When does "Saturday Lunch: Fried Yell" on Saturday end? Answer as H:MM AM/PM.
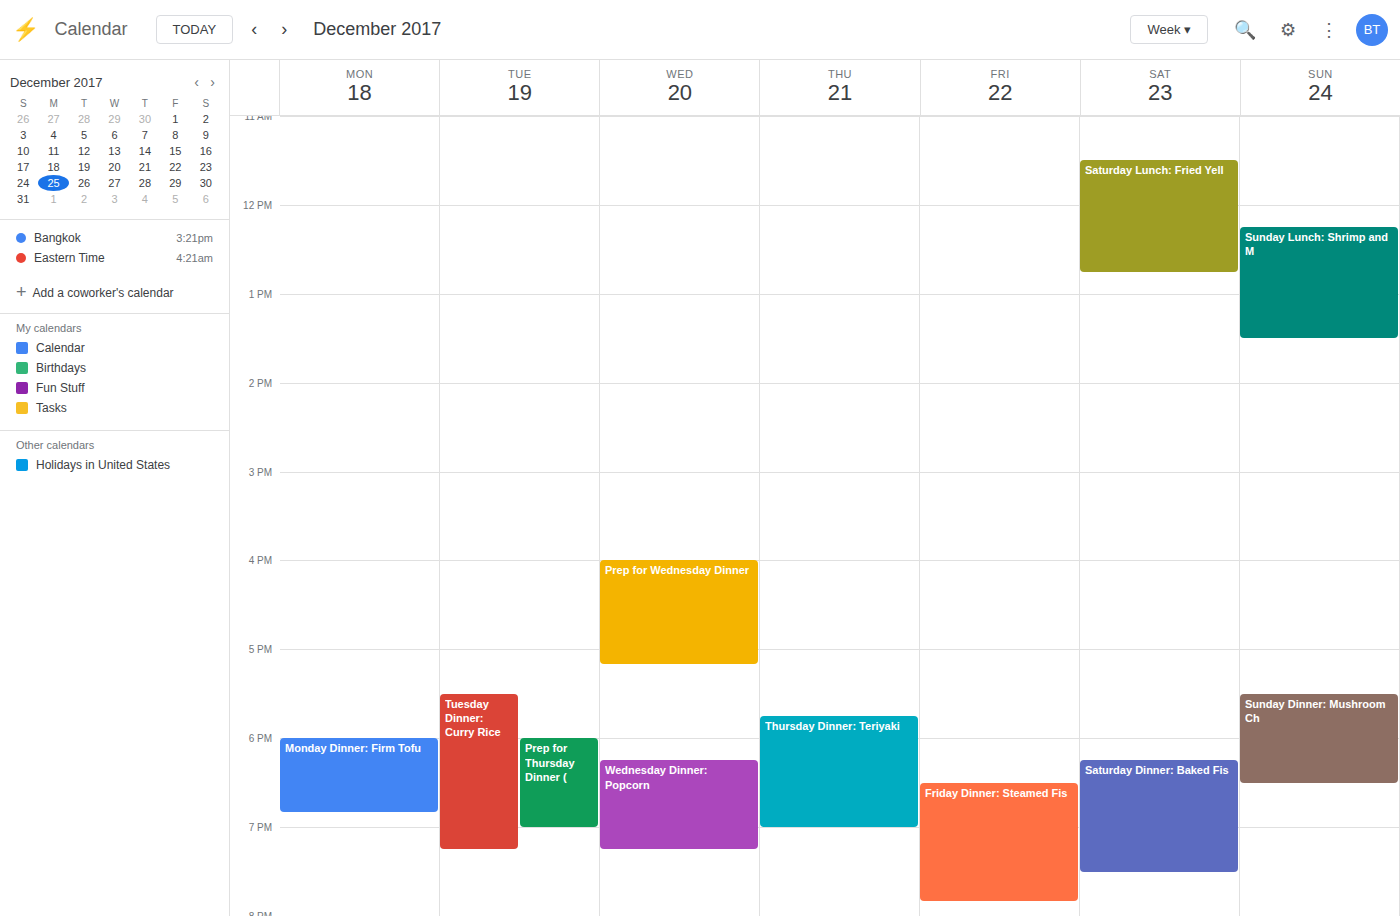
12:45 PM